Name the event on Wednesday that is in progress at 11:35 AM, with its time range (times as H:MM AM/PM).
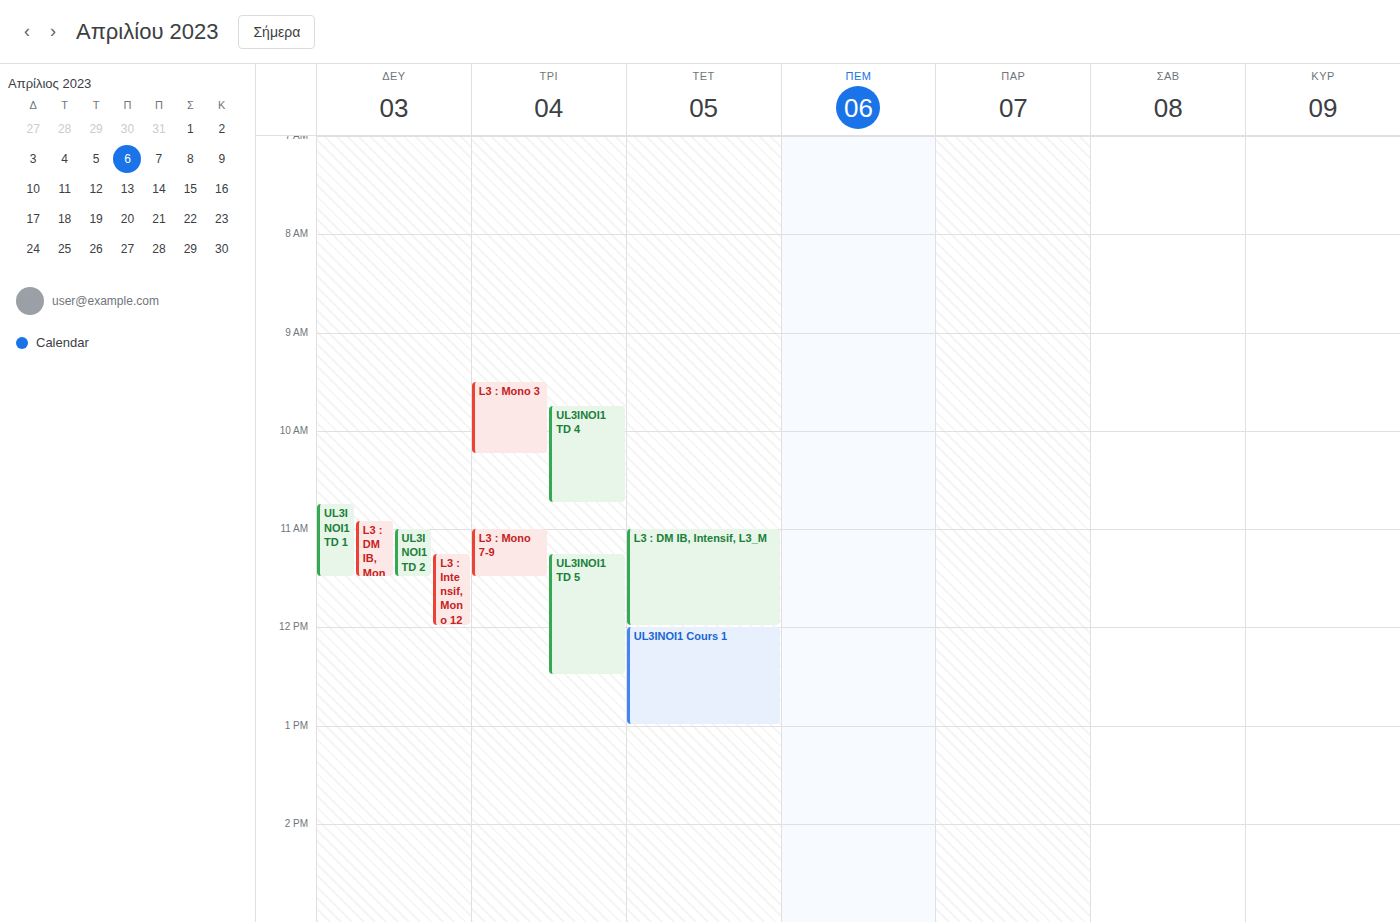
"L3 : DM IB, Intensif, L3_M", 11:00 AM to 12:00 PM